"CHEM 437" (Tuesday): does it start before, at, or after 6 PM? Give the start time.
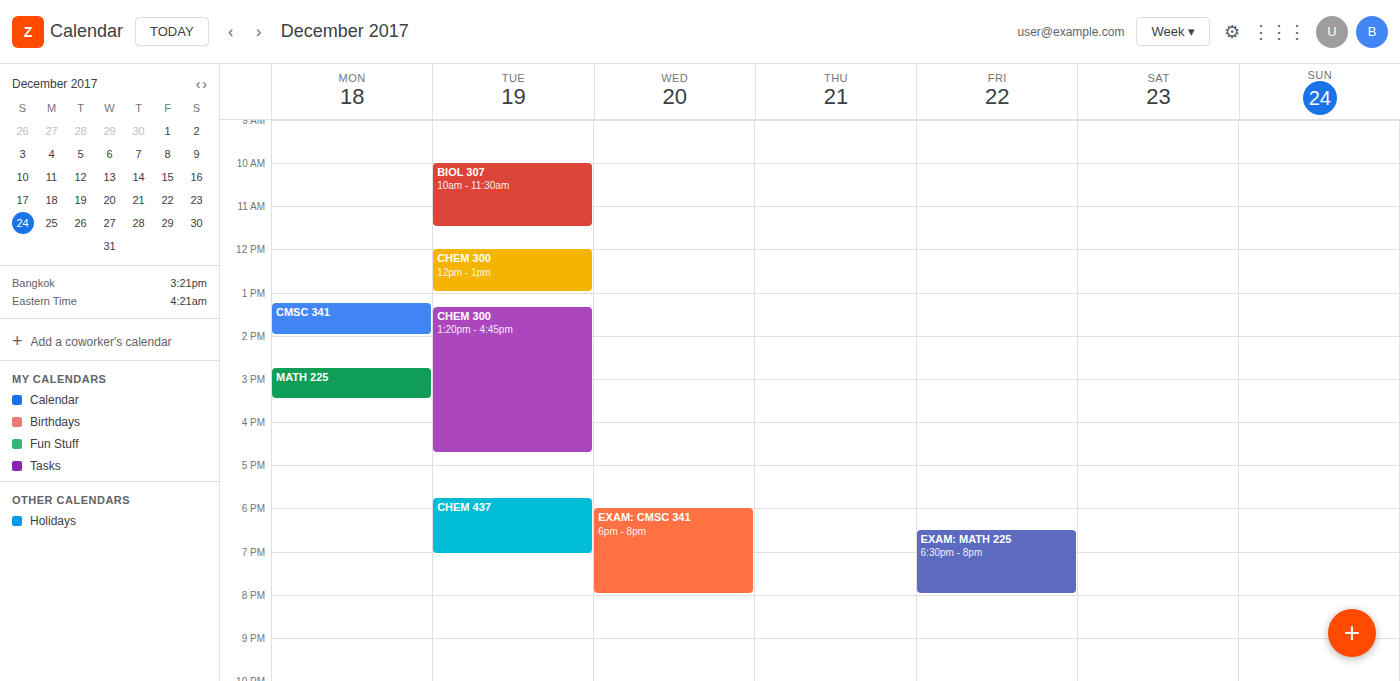
5:45 PM -- before 6 PM, 15 minutes above the 6 PM line.